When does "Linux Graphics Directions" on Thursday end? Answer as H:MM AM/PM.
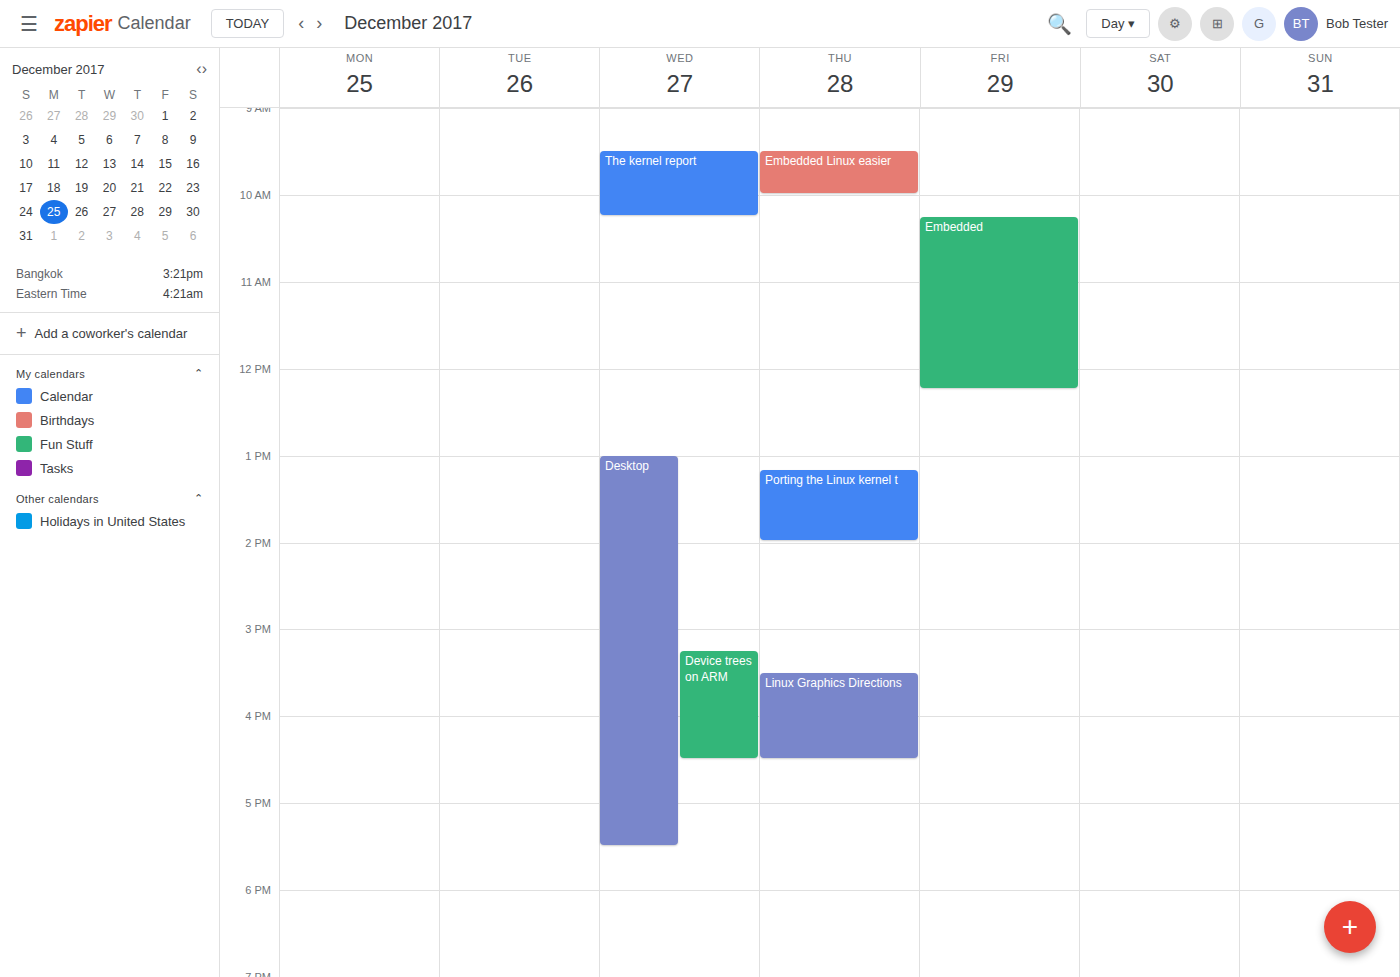
4:30 PM